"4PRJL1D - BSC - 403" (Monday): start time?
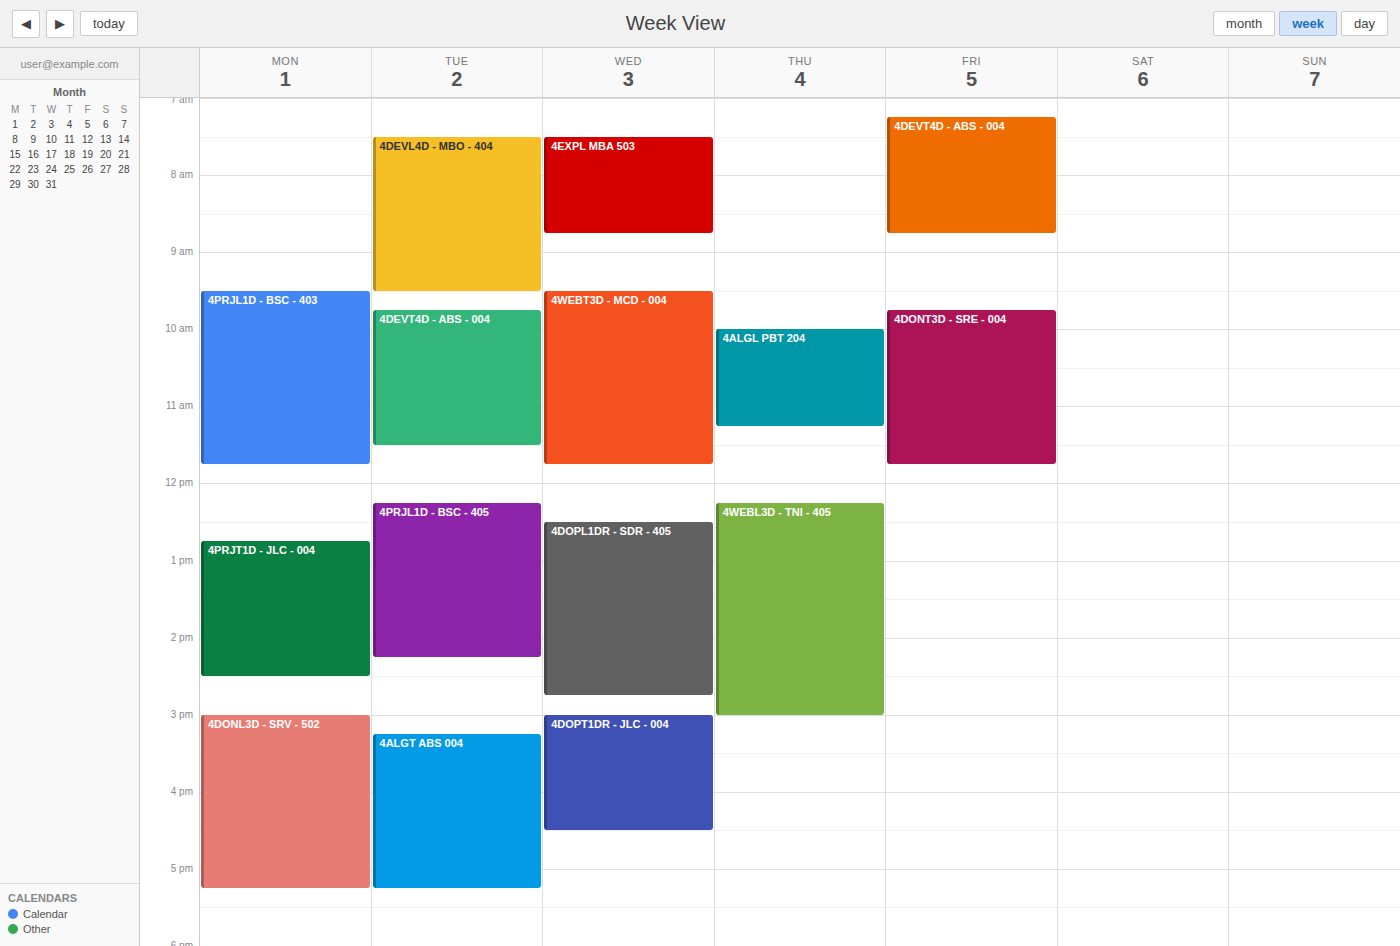
9:30 AM